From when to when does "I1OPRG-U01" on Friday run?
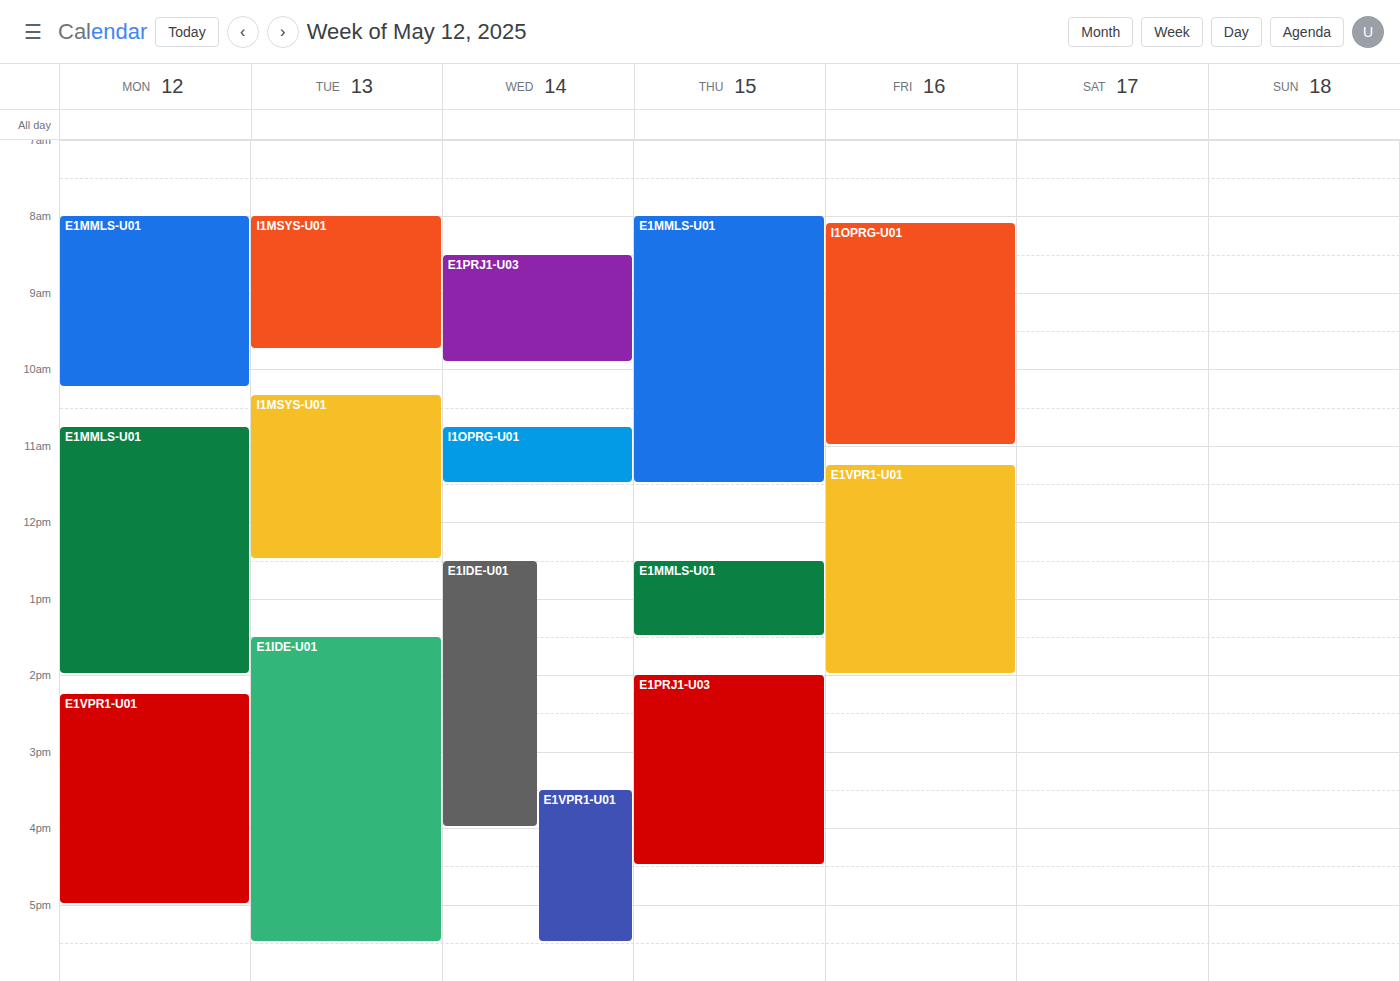
8:05 AM to 11:00 AM